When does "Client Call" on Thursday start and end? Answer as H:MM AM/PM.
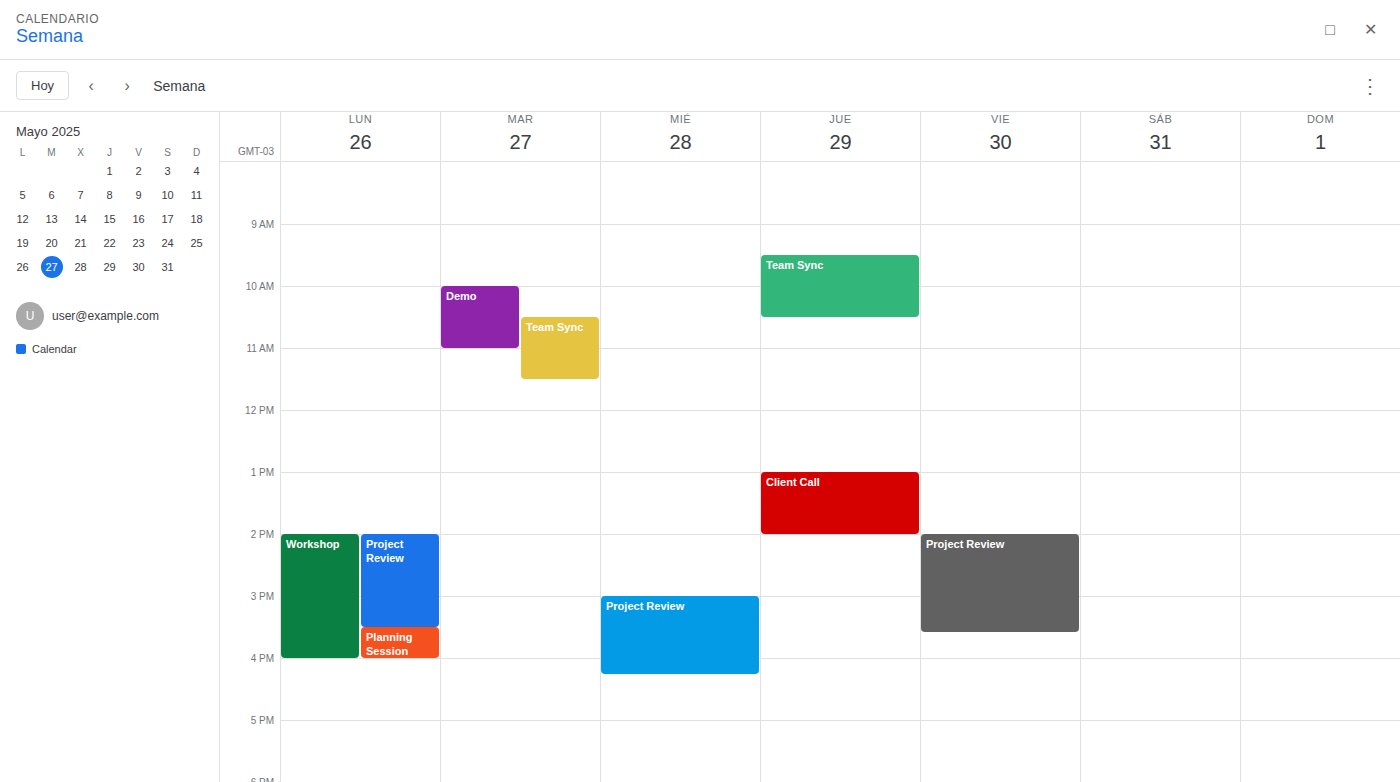
1:00 PM to 2:00 PM